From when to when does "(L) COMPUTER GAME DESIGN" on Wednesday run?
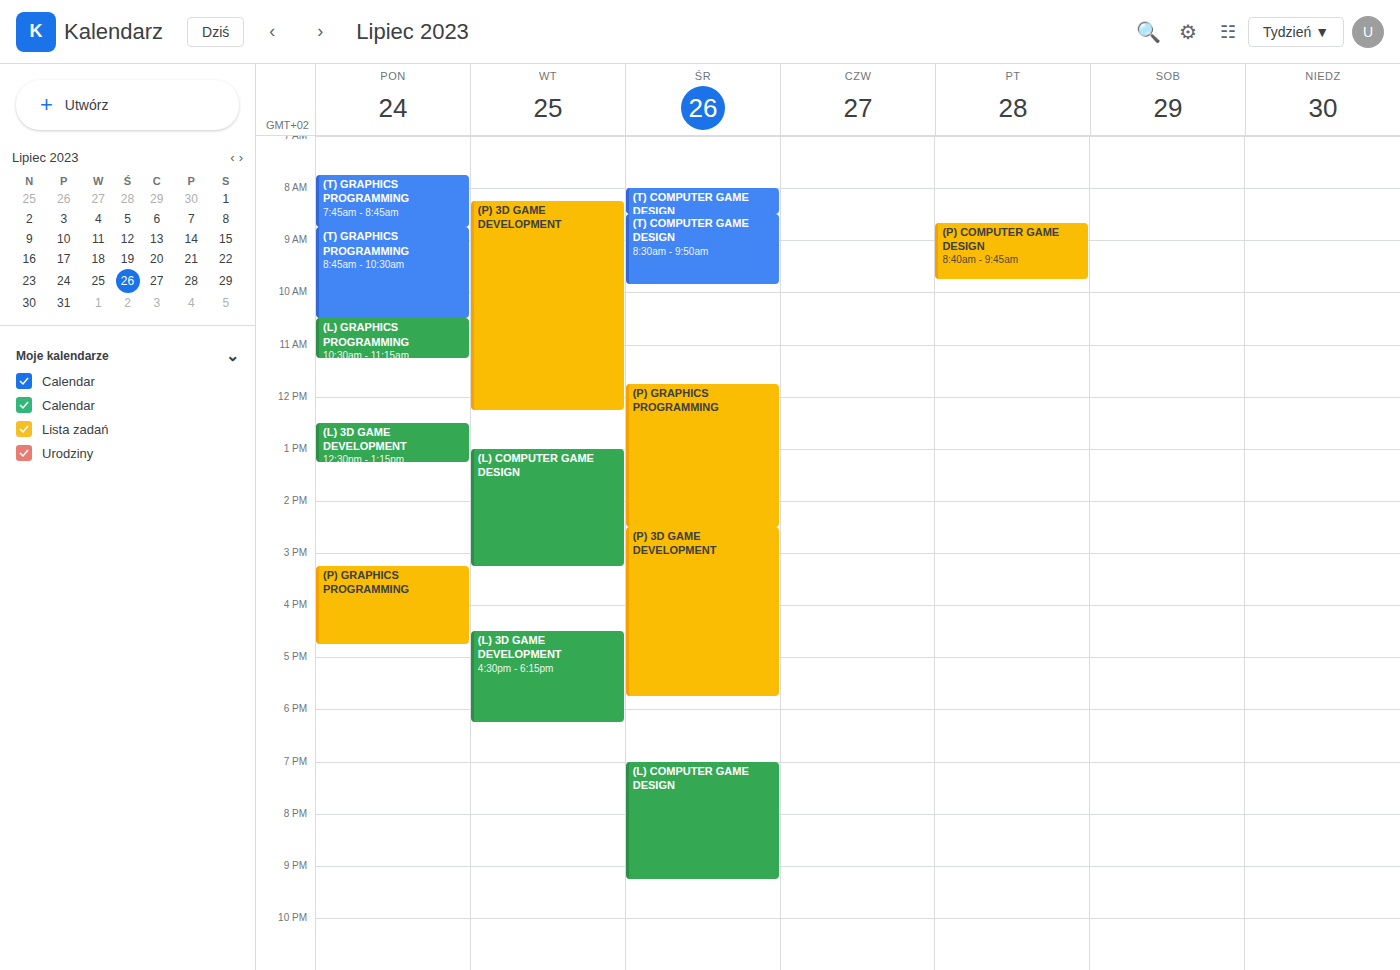
7:00 PM to 9:15 PM